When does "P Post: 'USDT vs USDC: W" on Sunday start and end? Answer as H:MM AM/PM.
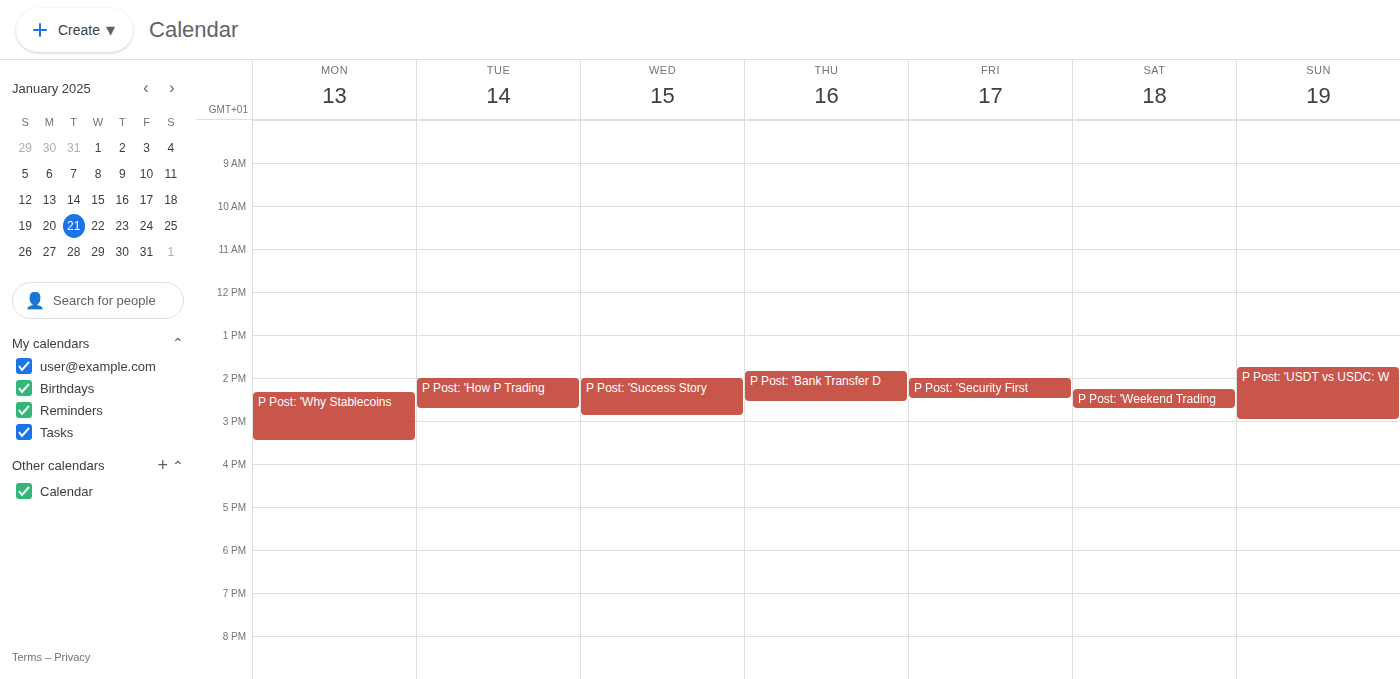
1:45 PM to 3:00 PM